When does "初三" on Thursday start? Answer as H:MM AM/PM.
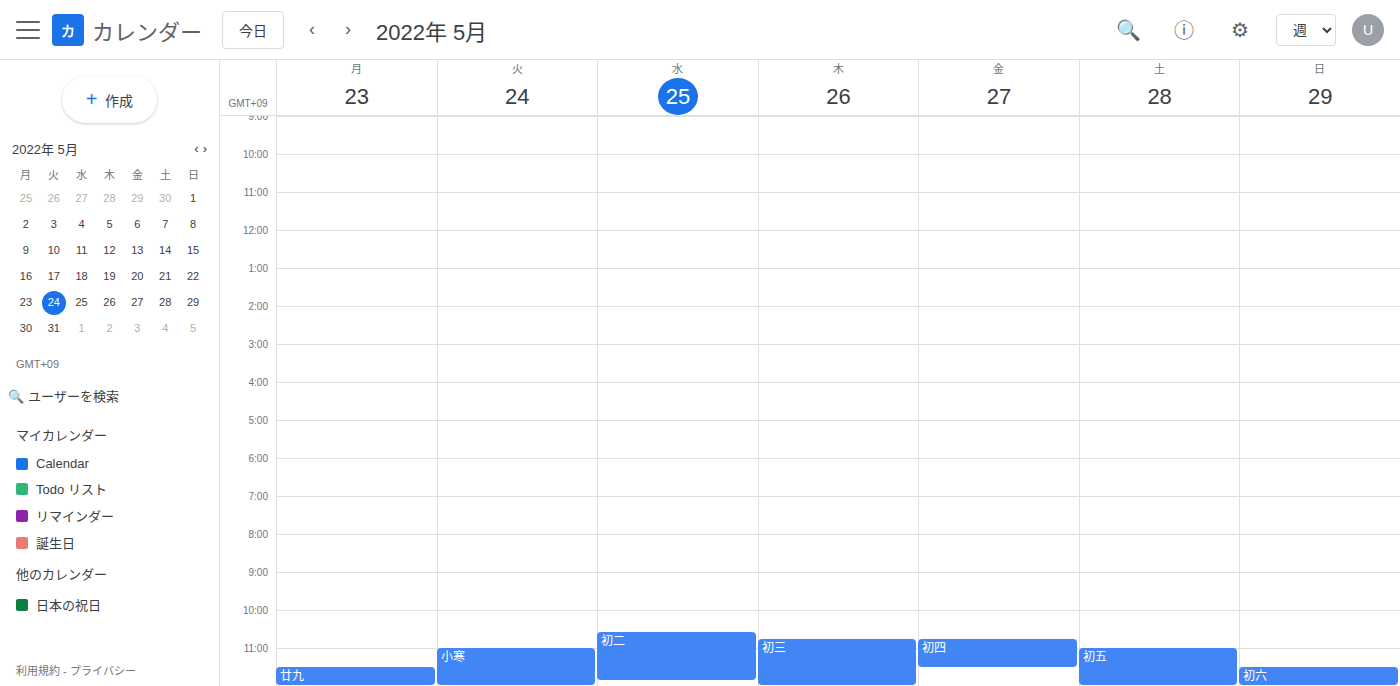
10:45 PM